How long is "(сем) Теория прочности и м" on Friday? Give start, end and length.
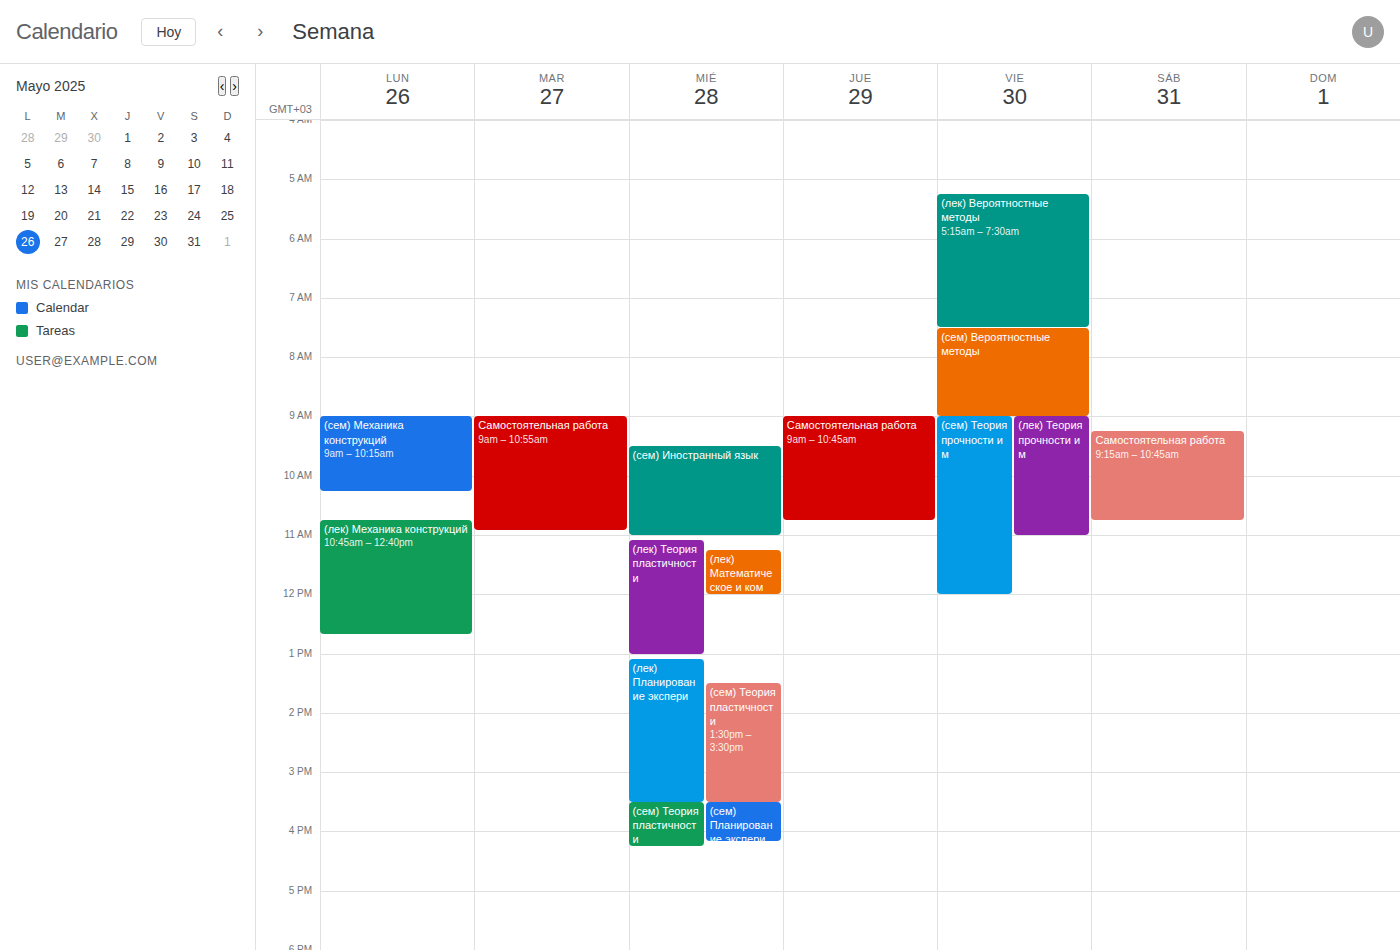
9:00 AM to 12:00 PM, 3 hours